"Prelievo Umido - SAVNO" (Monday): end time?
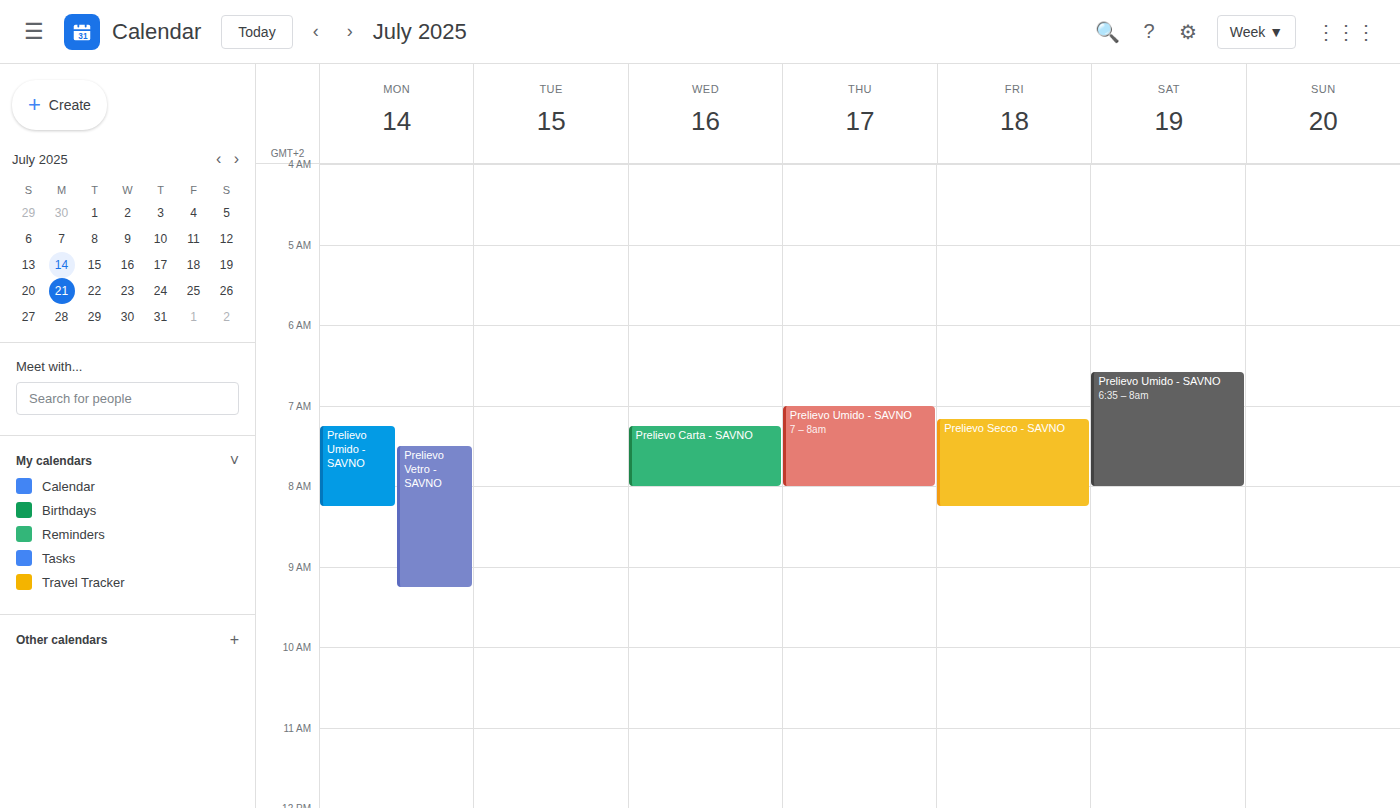
08:15